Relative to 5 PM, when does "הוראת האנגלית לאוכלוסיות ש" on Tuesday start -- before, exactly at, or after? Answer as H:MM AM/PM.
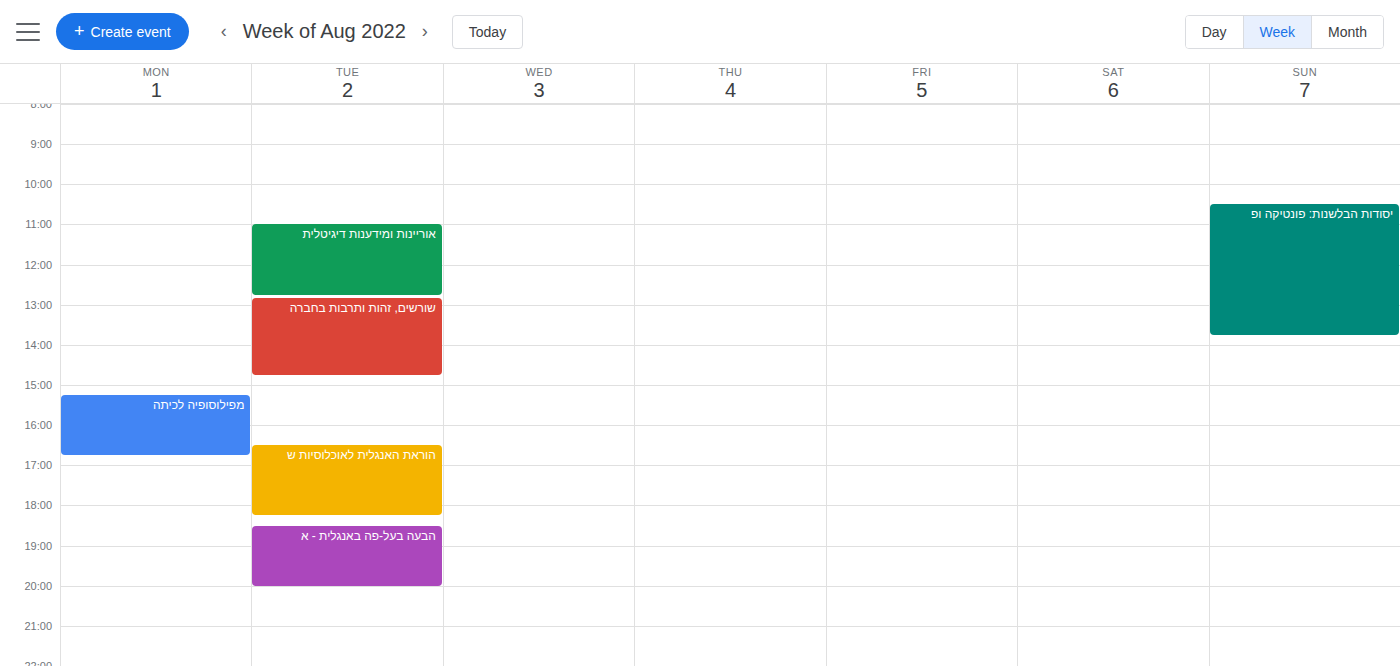
4:30 PM -- before 5 PM, 30 minutes above the 5 PM line.